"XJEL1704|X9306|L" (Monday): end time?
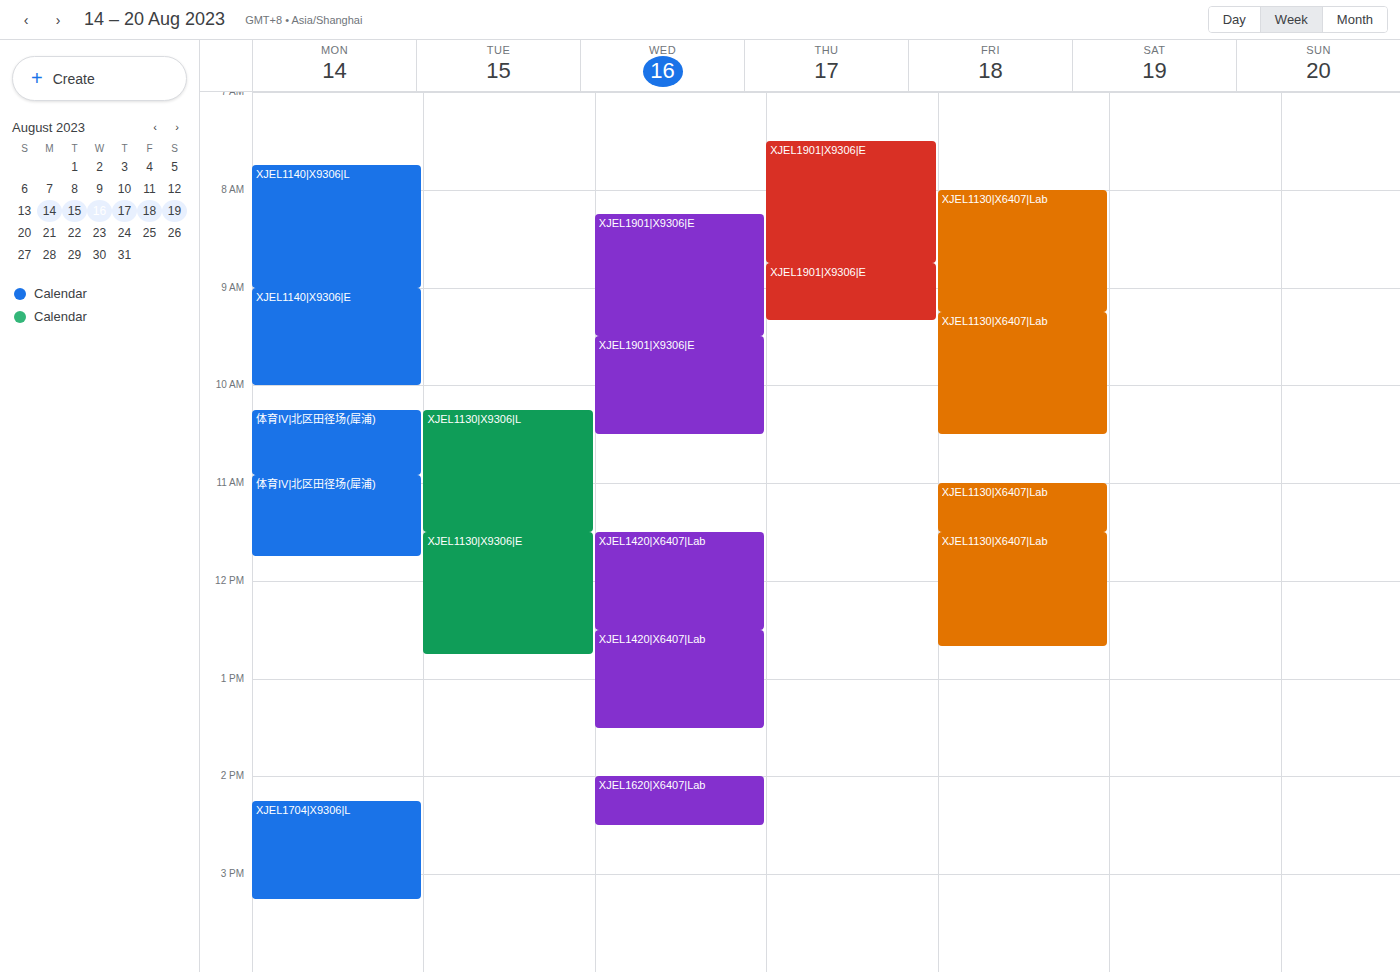
15:15